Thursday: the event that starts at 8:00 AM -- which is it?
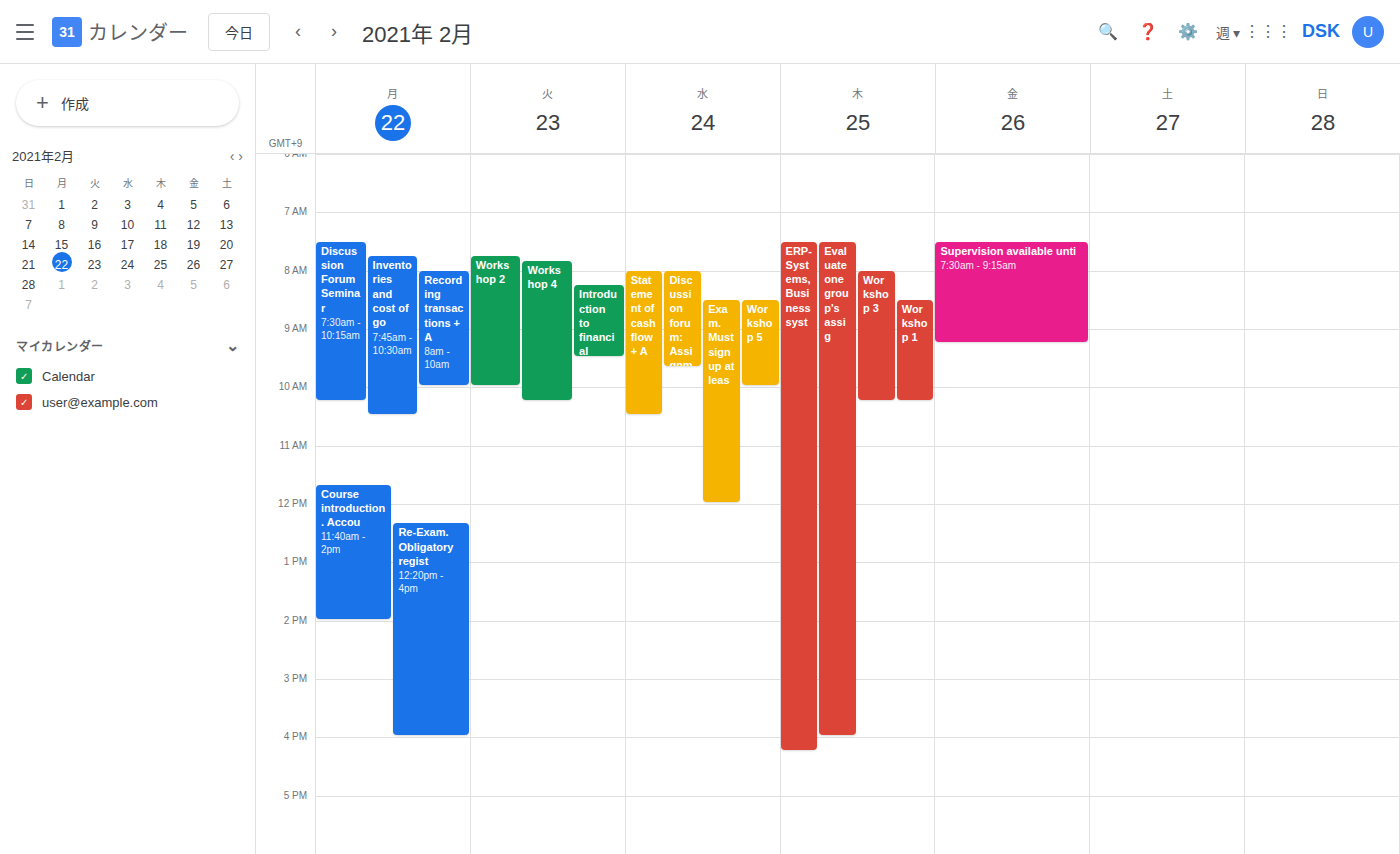
"Workshop 3"